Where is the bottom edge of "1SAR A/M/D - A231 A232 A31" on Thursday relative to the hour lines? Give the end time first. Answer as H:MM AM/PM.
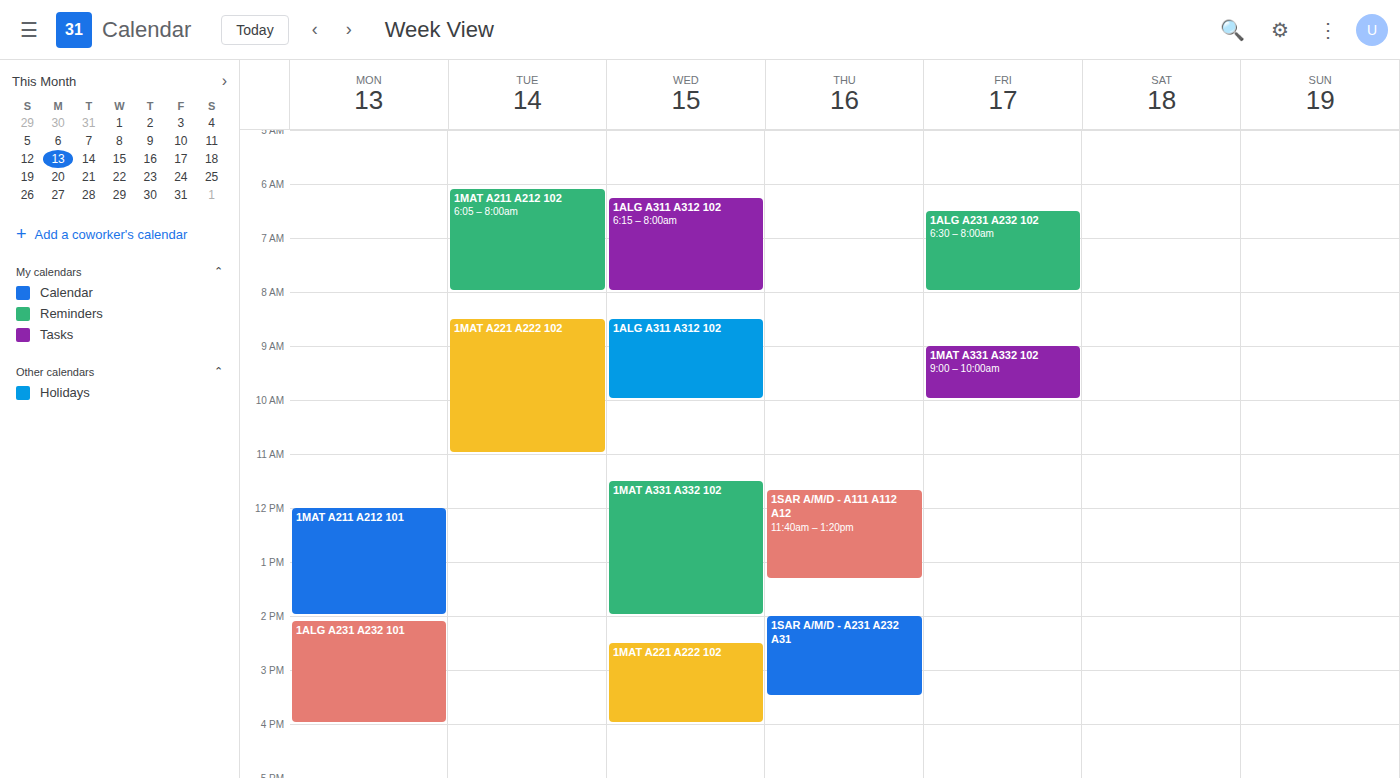
3:30 PM -- halfway between the 3 PM and 4 PM lines.